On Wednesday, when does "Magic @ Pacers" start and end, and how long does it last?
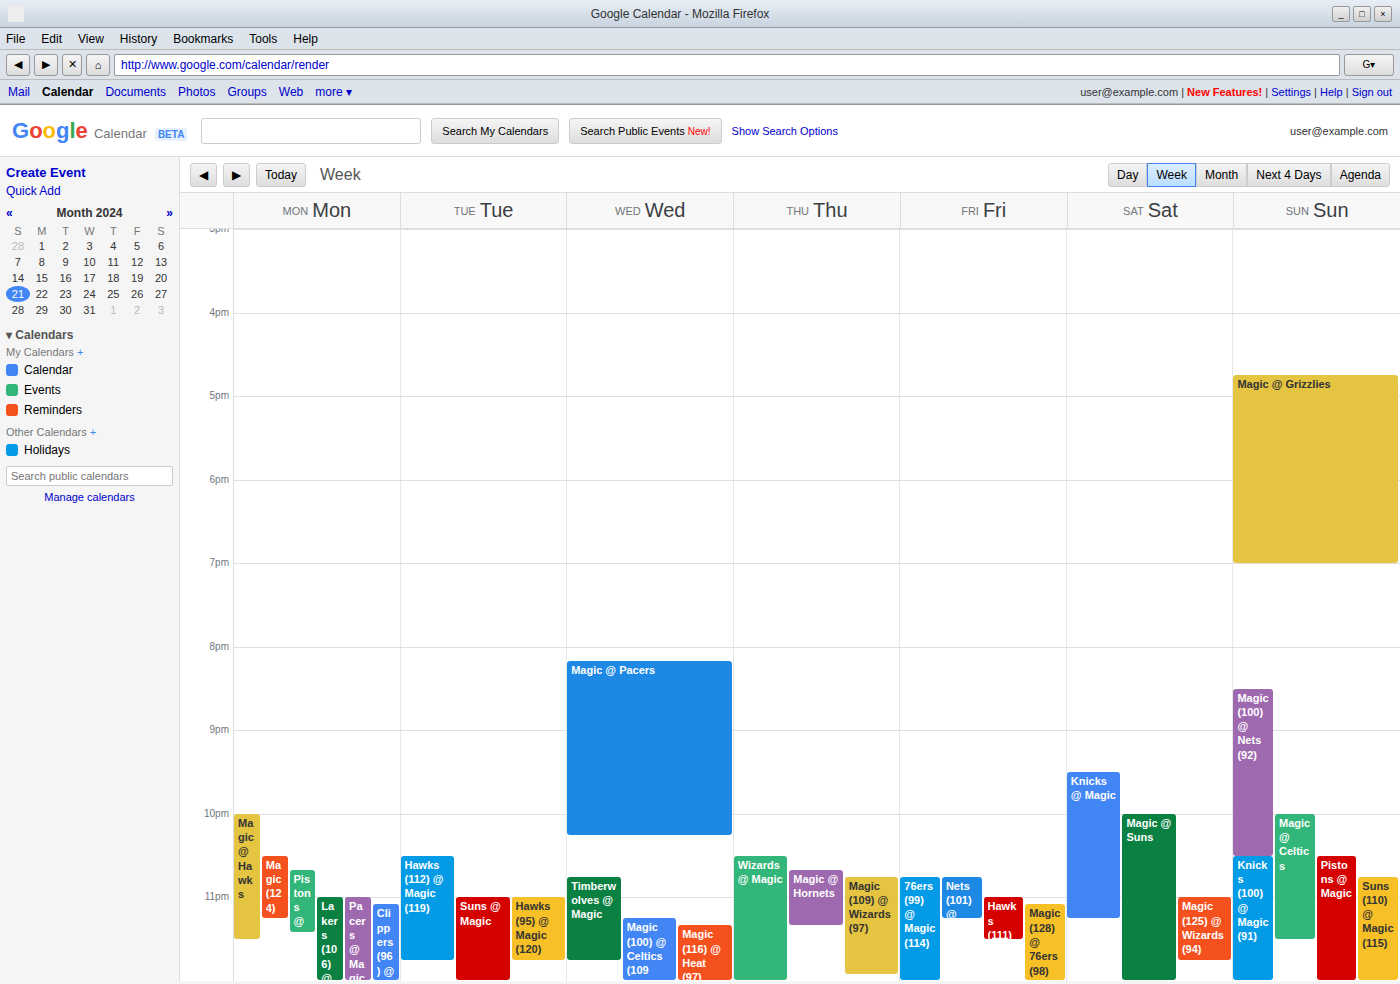
8:10 PM to 10:15 PM, 2 hours 5 minutes